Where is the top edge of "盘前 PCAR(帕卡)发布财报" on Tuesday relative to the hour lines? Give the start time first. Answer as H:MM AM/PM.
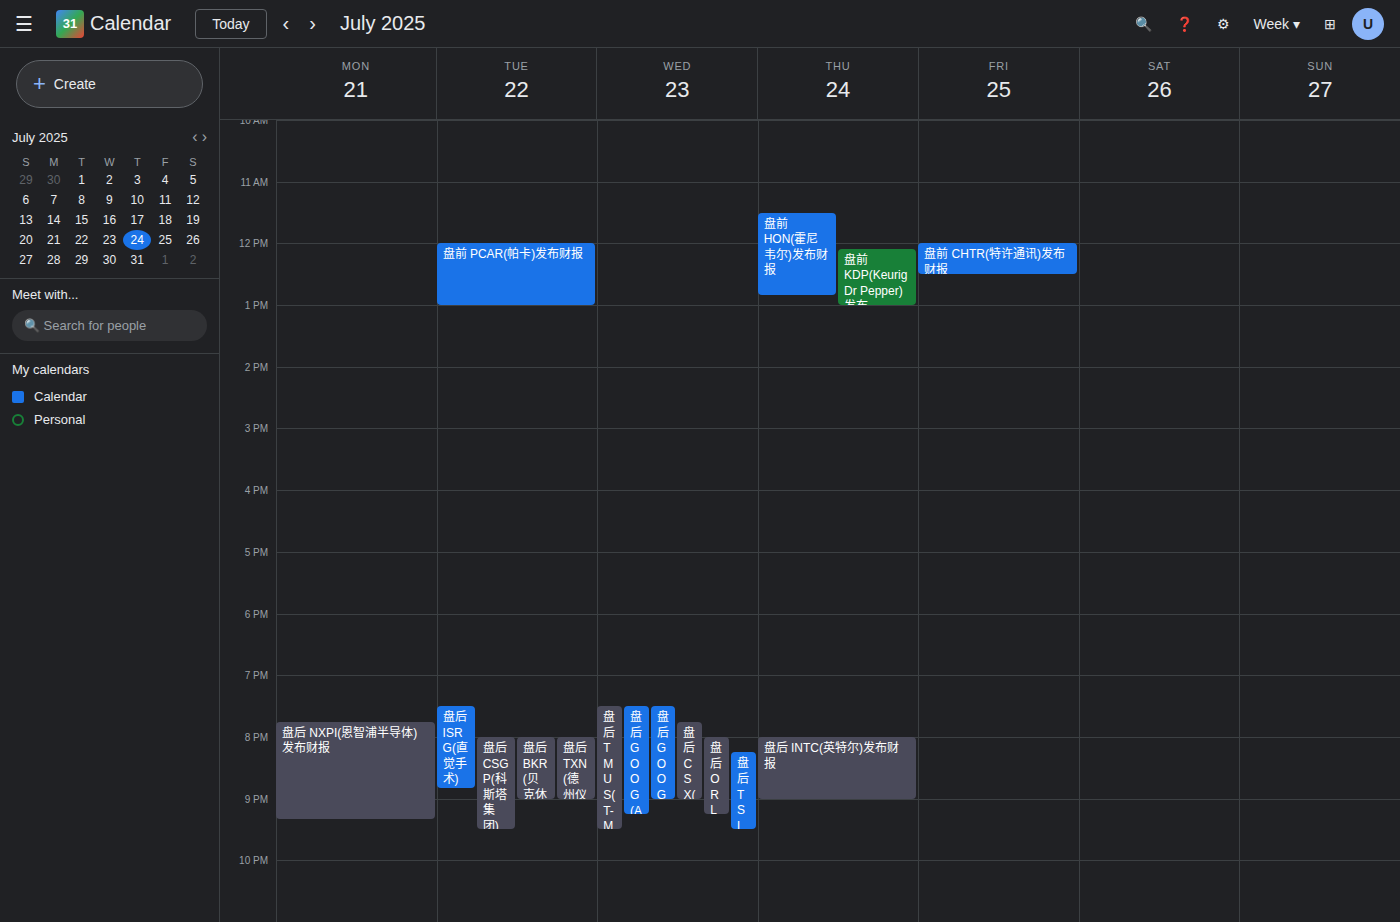
12:00 PM -- exactly on the 12 PM line.